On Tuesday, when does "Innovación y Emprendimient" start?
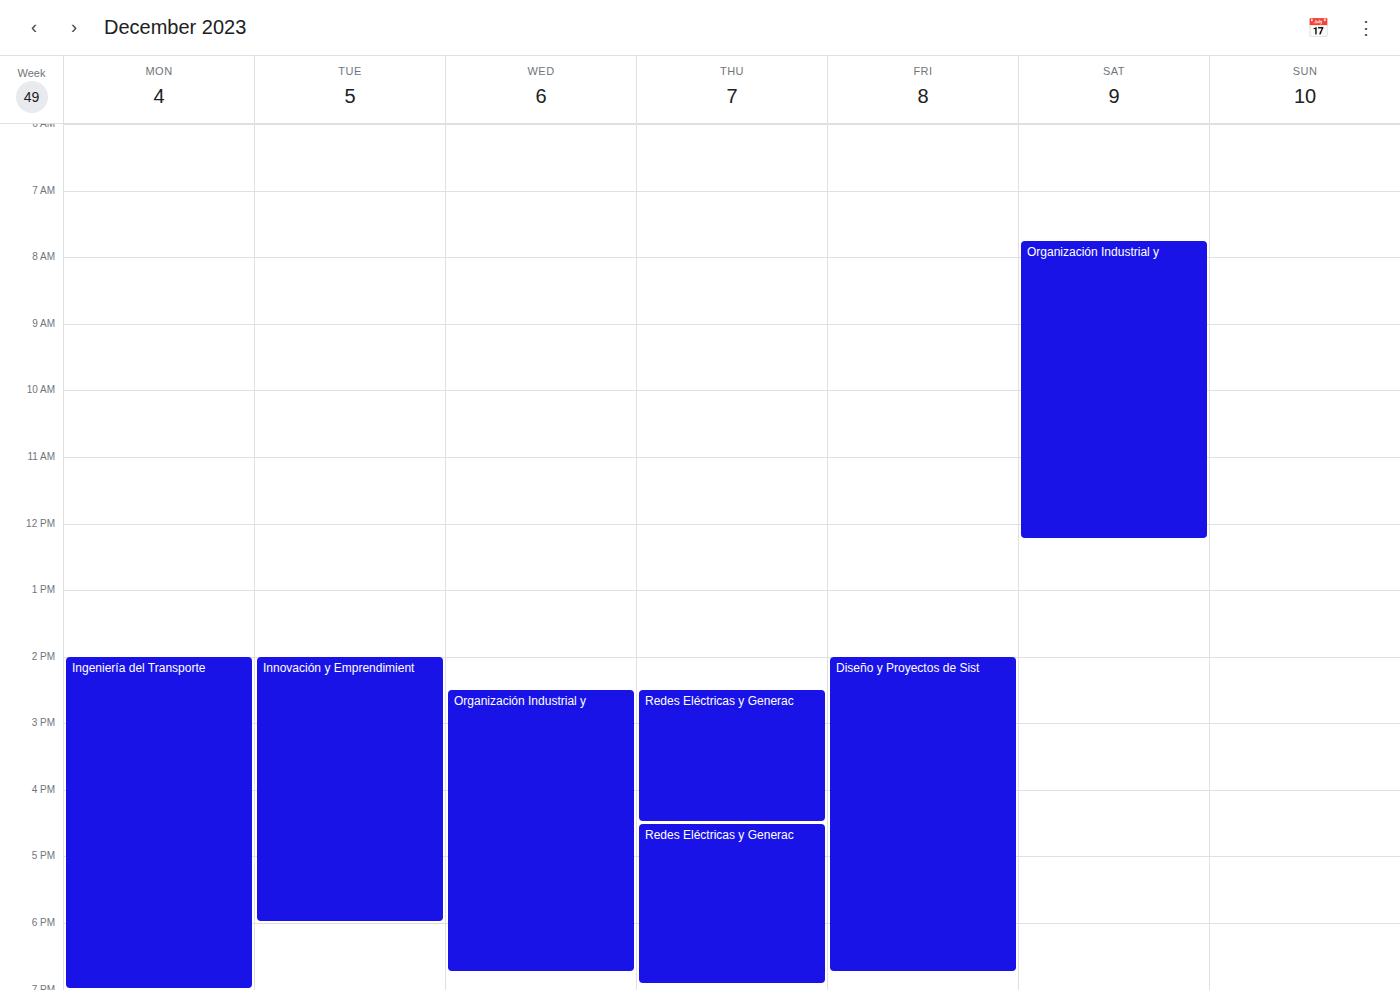
2:00 PM